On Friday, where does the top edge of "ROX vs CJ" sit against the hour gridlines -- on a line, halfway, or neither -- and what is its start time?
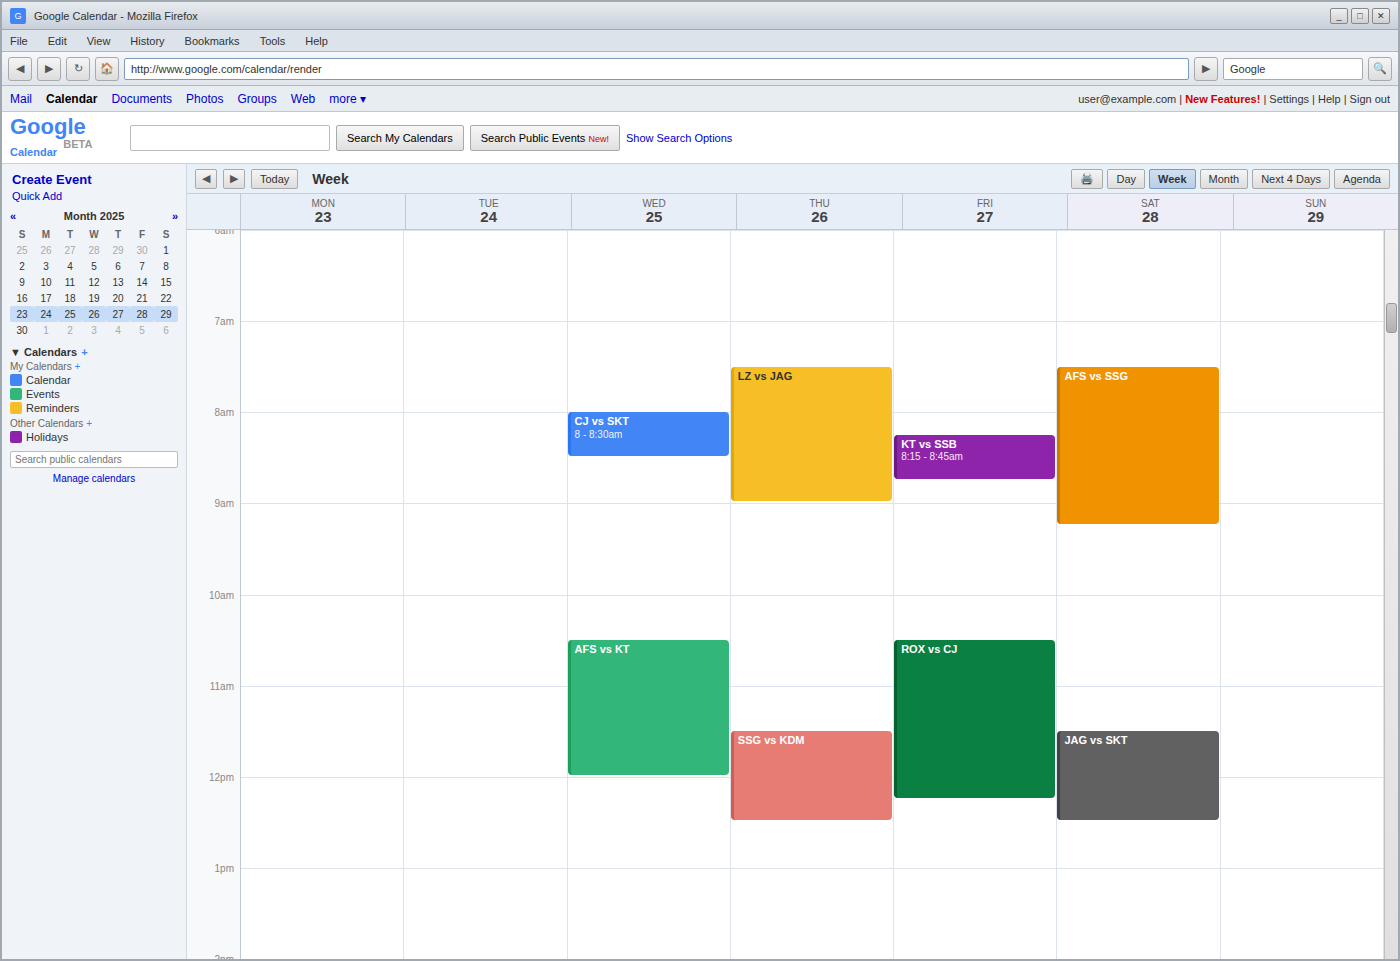
10:30 AM -- halfway between the 10 AM and 11 AM lines.